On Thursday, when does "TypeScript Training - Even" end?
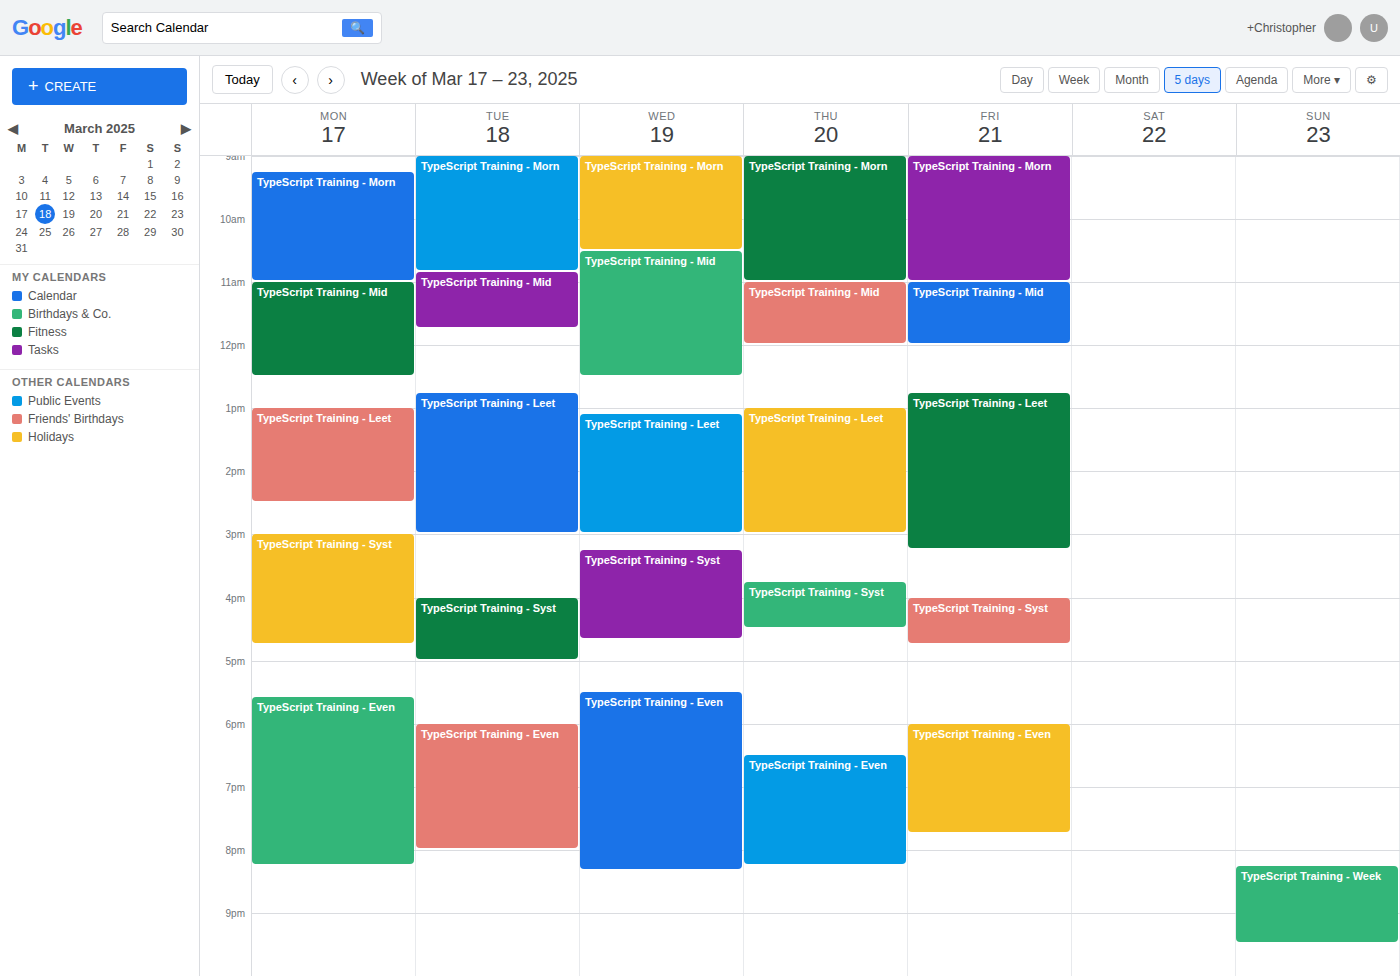
8:15 PM